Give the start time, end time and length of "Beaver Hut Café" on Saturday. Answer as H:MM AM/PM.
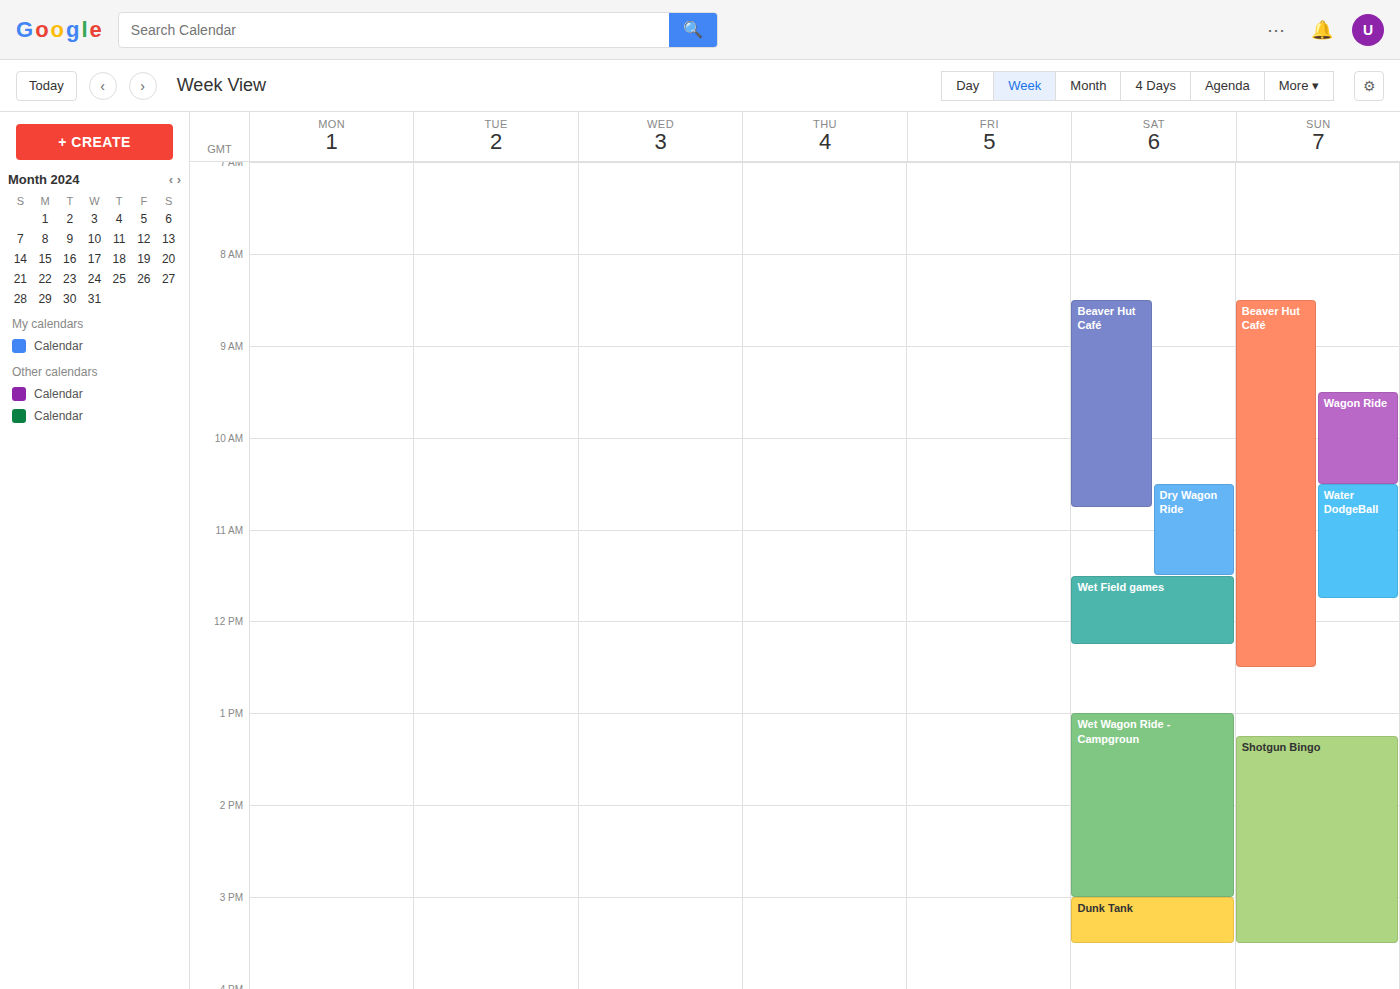
8:30 AM to 10:45 AM, 2 hours 15 minutes